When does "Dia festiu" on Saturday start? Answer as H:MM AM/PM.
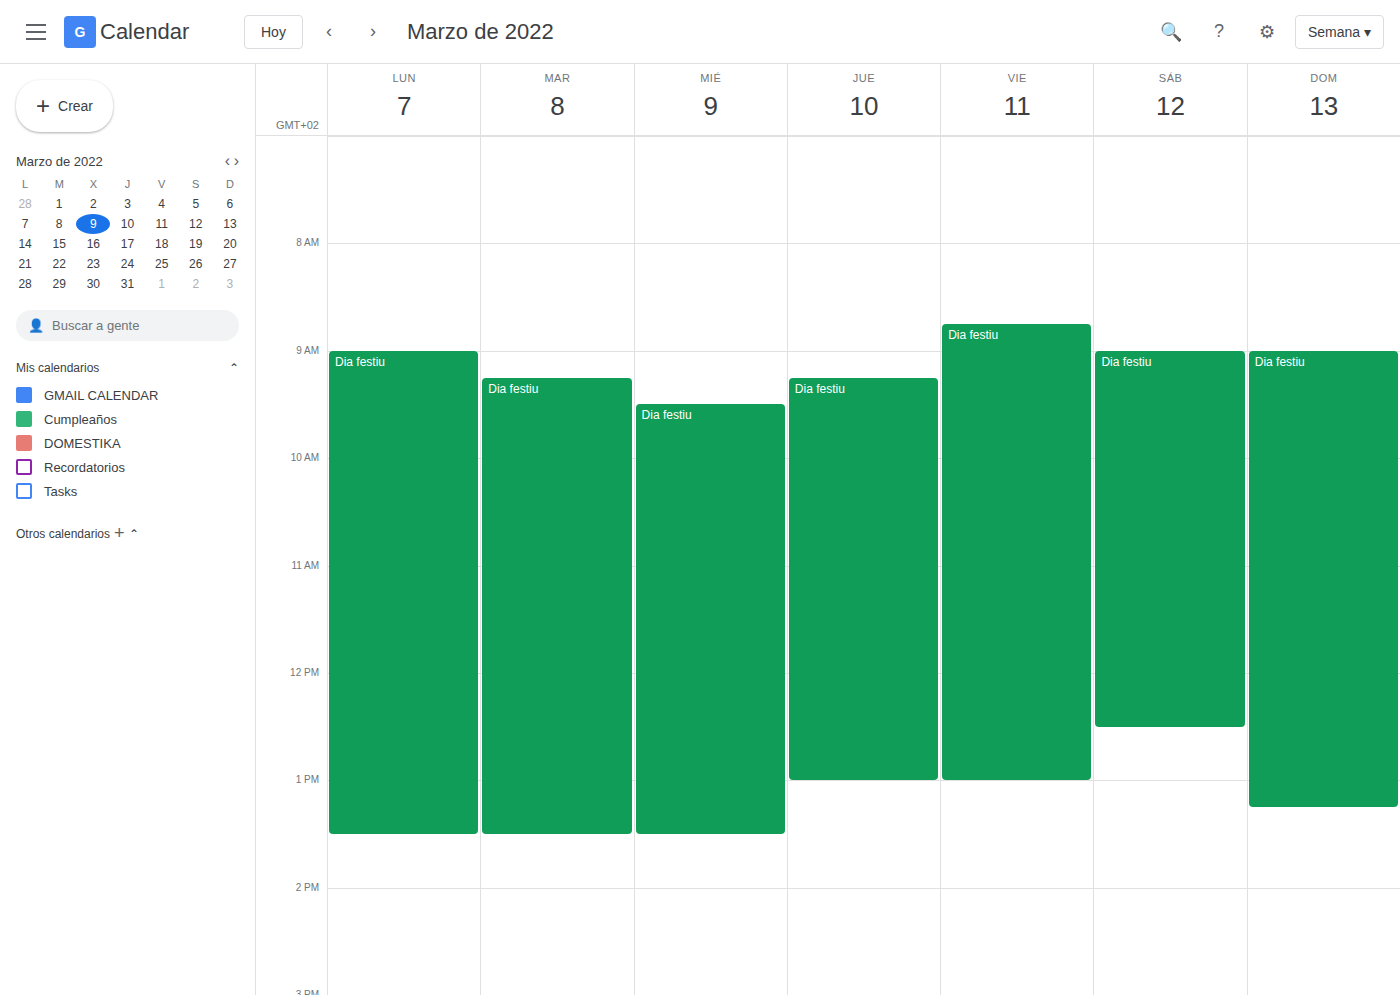
9:00 AM